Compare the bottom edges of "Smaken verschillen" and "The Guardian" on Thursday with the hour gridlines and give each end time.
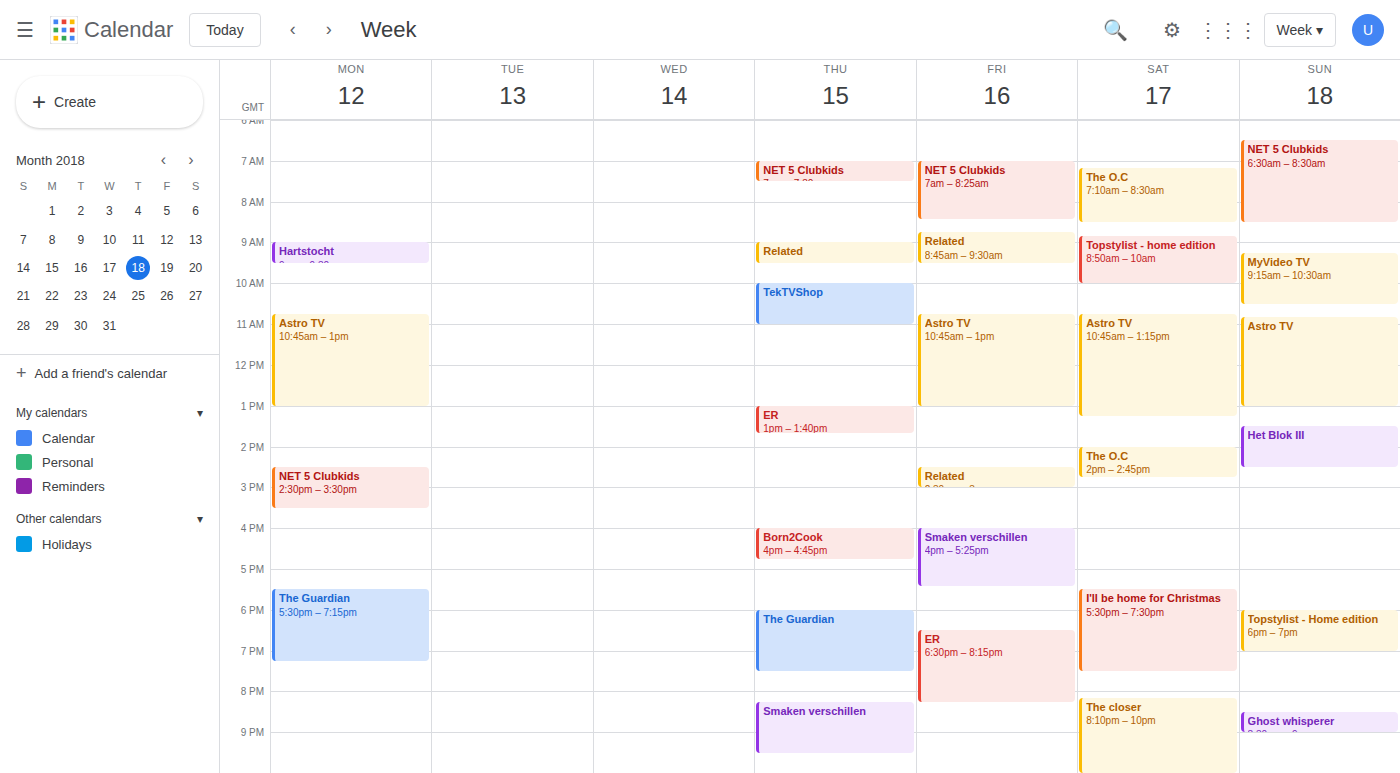
"Smaken verschillen": 9:30 PM, halfway between the 9 PM and 10 PM lines. "The Guardian": 7:30 PM, halfway between the 7 PM and 8 PM lines.